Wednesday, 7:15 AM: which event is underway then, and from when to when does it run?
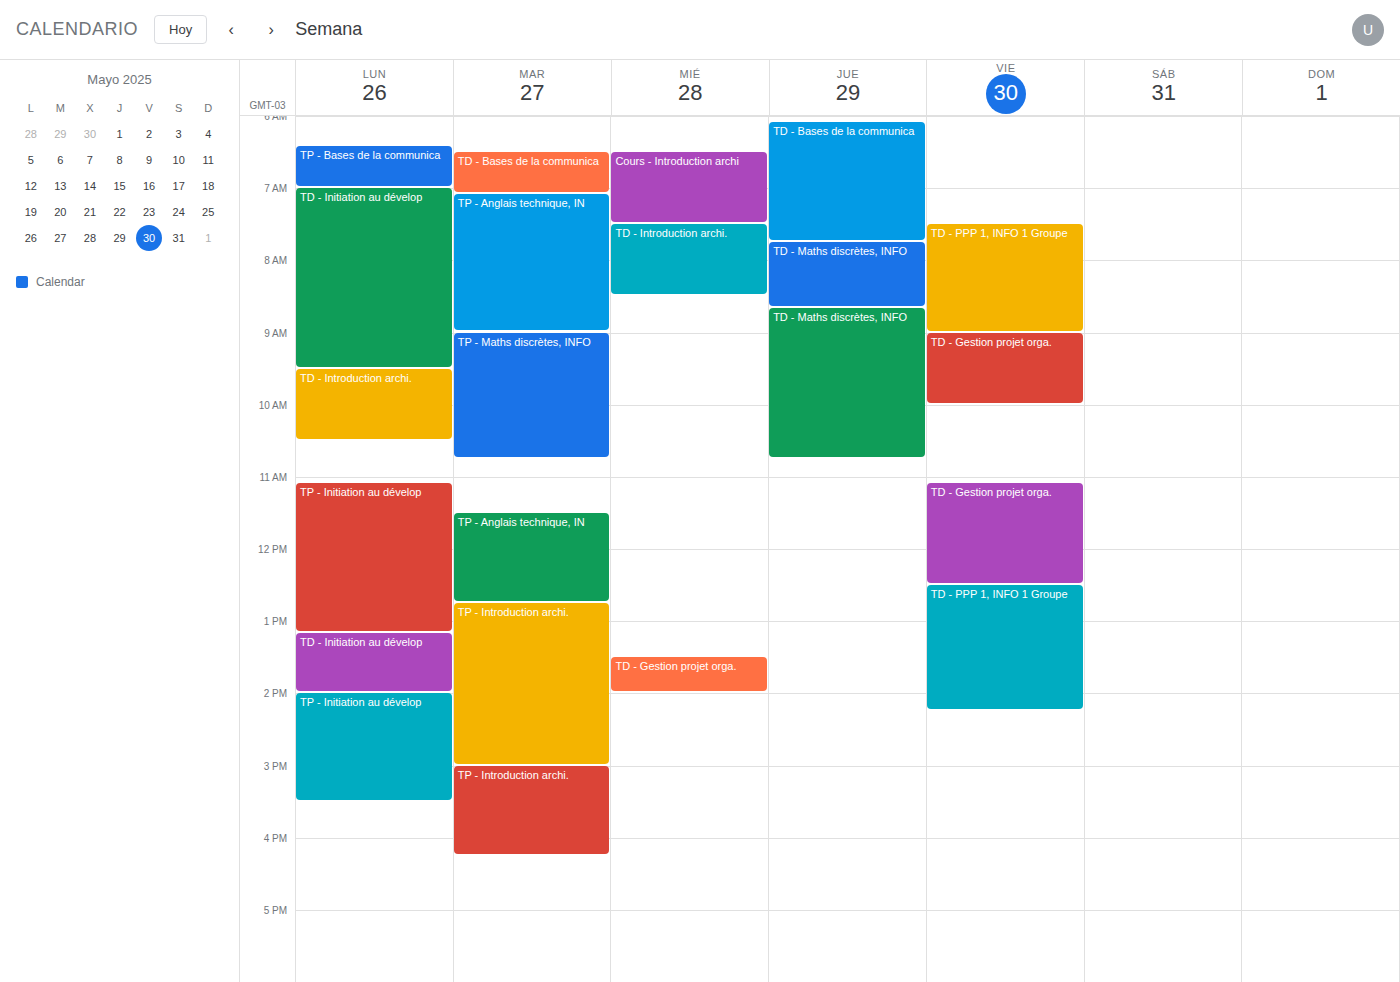
"Cours - Introduction archi", 6:30 AM to 7:30 AM